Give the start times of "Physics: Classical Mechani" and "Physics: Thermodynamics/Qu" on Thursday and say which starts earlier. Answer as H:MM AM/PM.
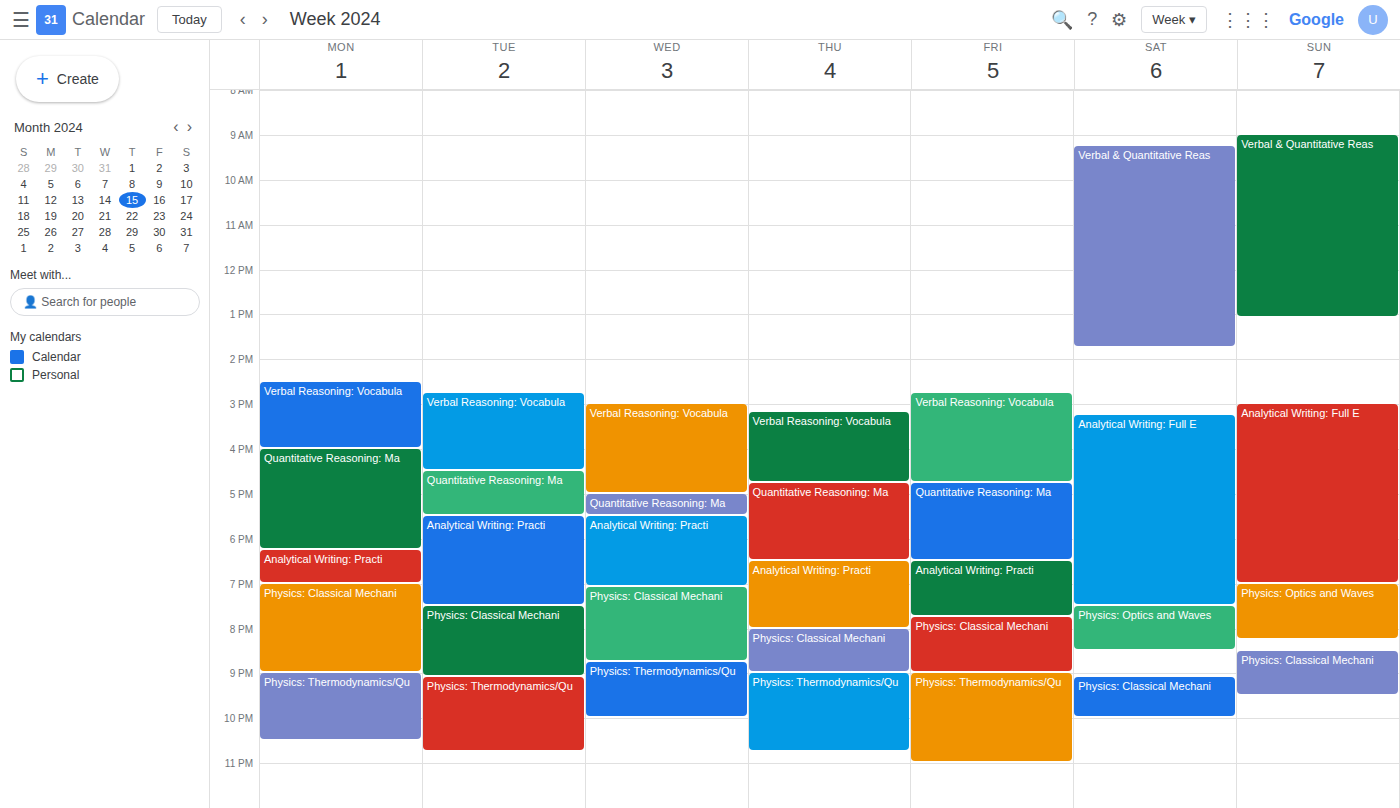
"Physics: Classical Mechani" 8:00 PM; "Physics: Thermodynamics/Qu" 9:00 PM.